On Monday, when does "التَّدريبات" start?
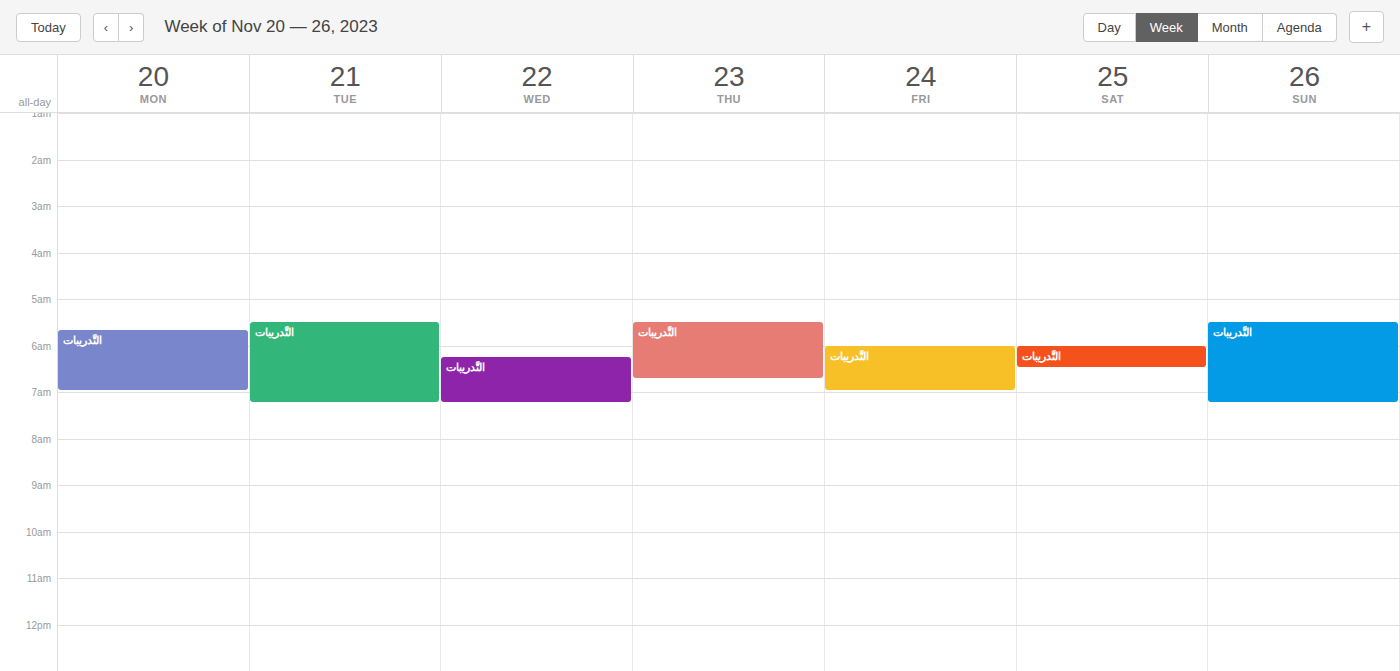
5:40 AM